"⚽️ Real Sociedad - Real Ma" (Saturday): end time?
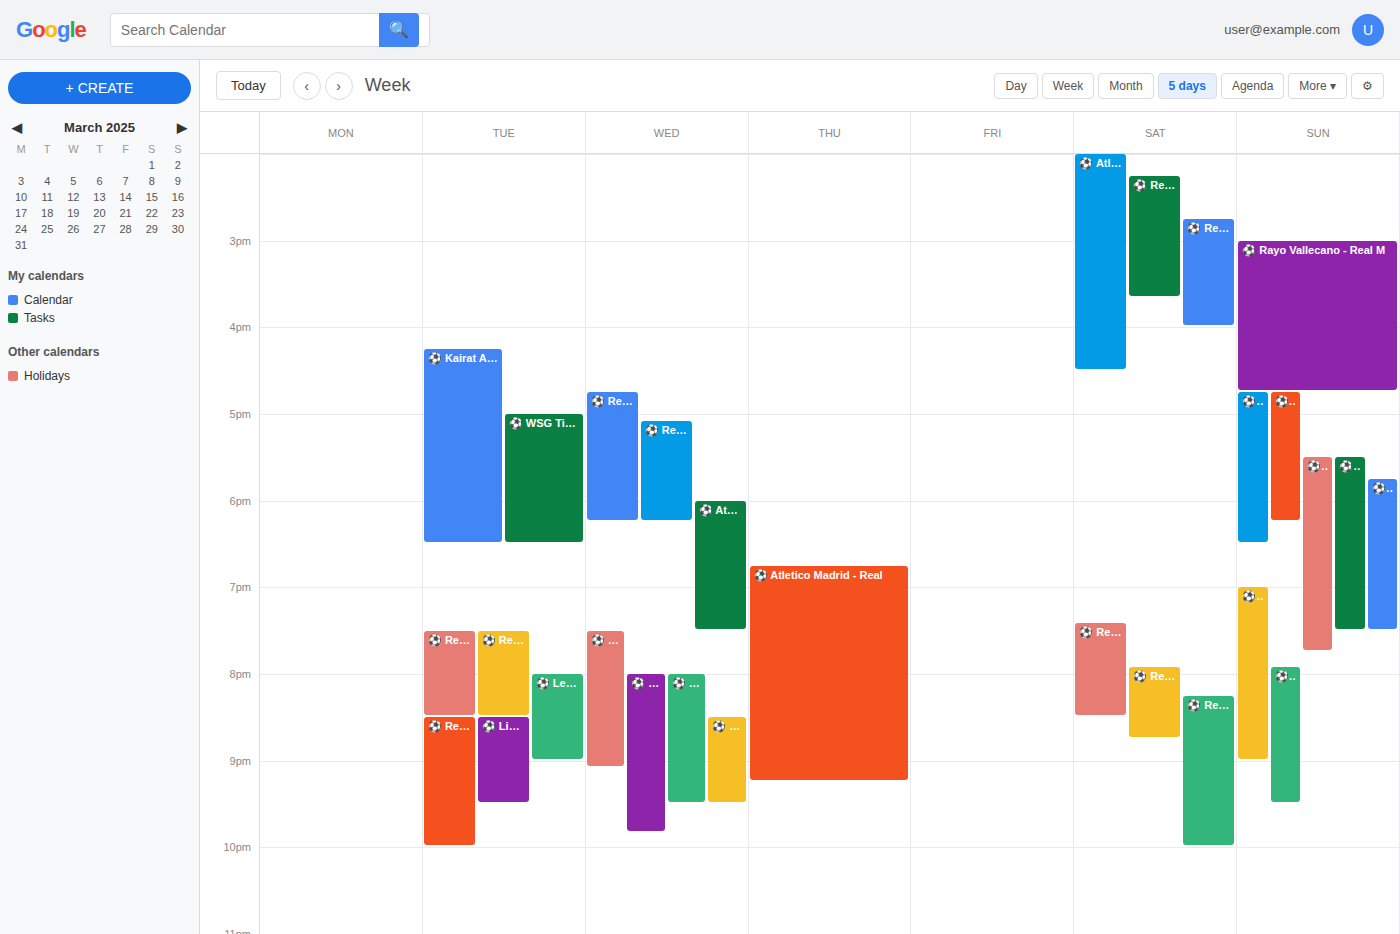
3:40 PM